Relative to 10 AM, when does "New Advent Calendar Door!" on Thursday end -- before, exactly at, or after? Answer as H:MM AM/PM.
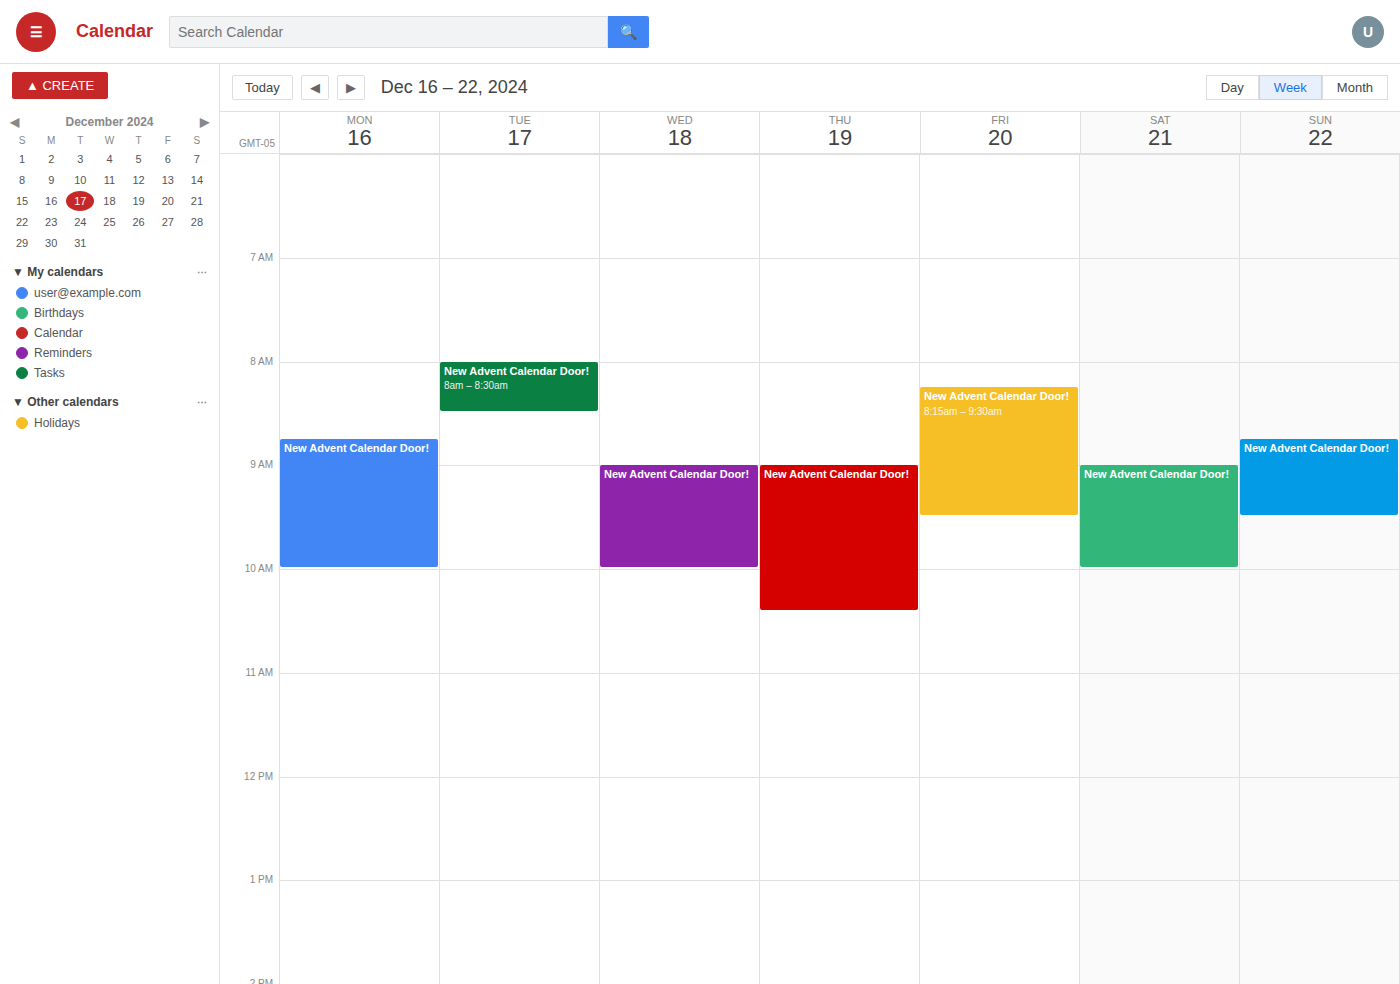
10:25 AM -- after 10 AM, 25 minutes below the 10 AM line.